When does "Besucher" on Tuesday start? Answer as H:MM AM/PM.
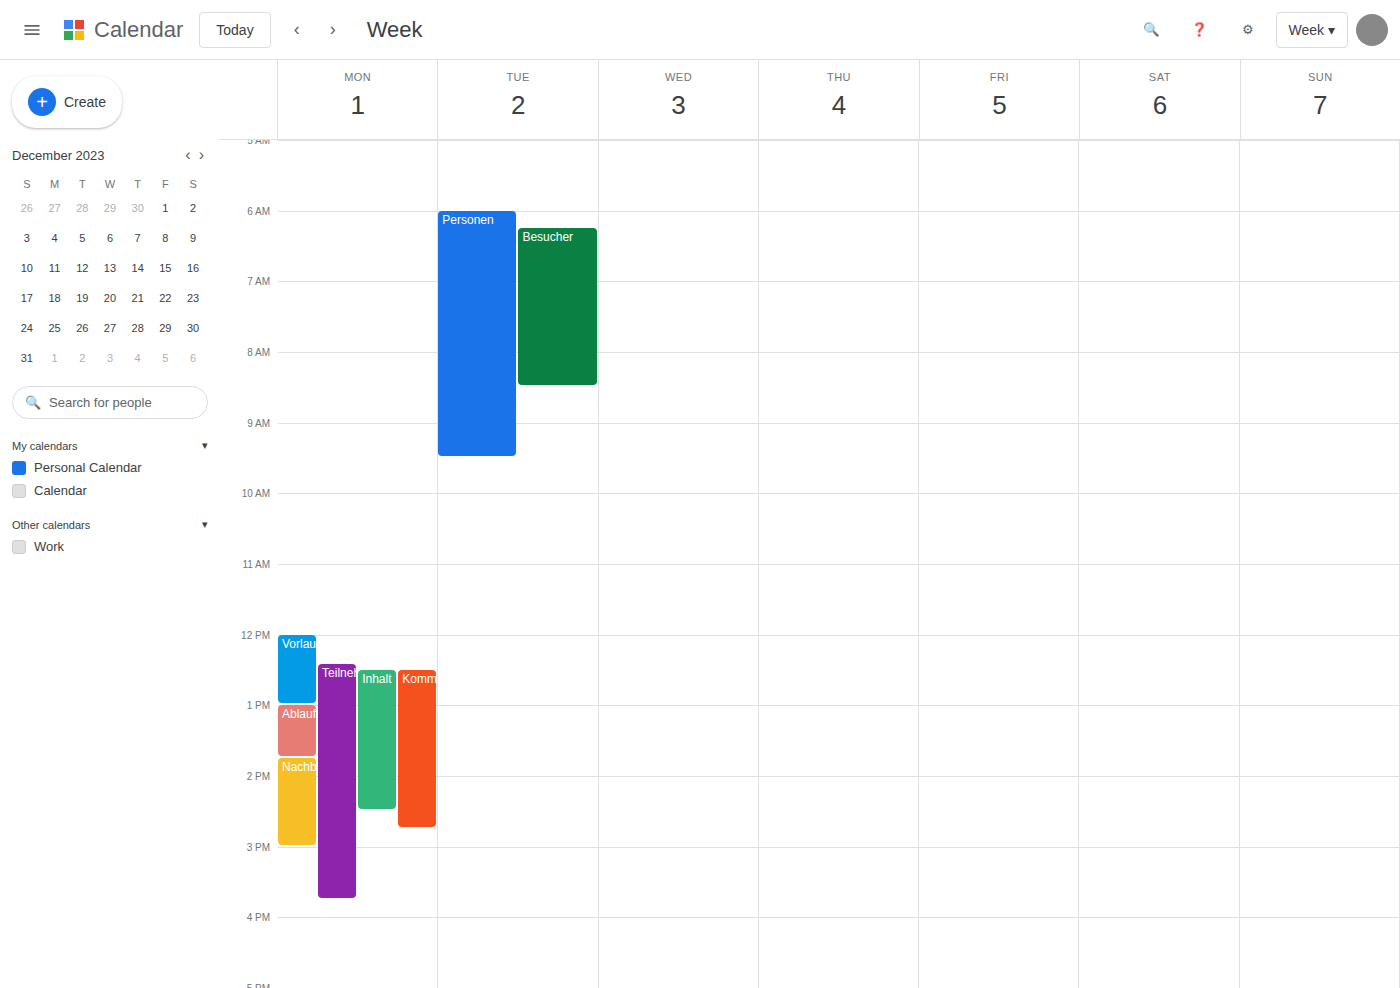
6:15 AM